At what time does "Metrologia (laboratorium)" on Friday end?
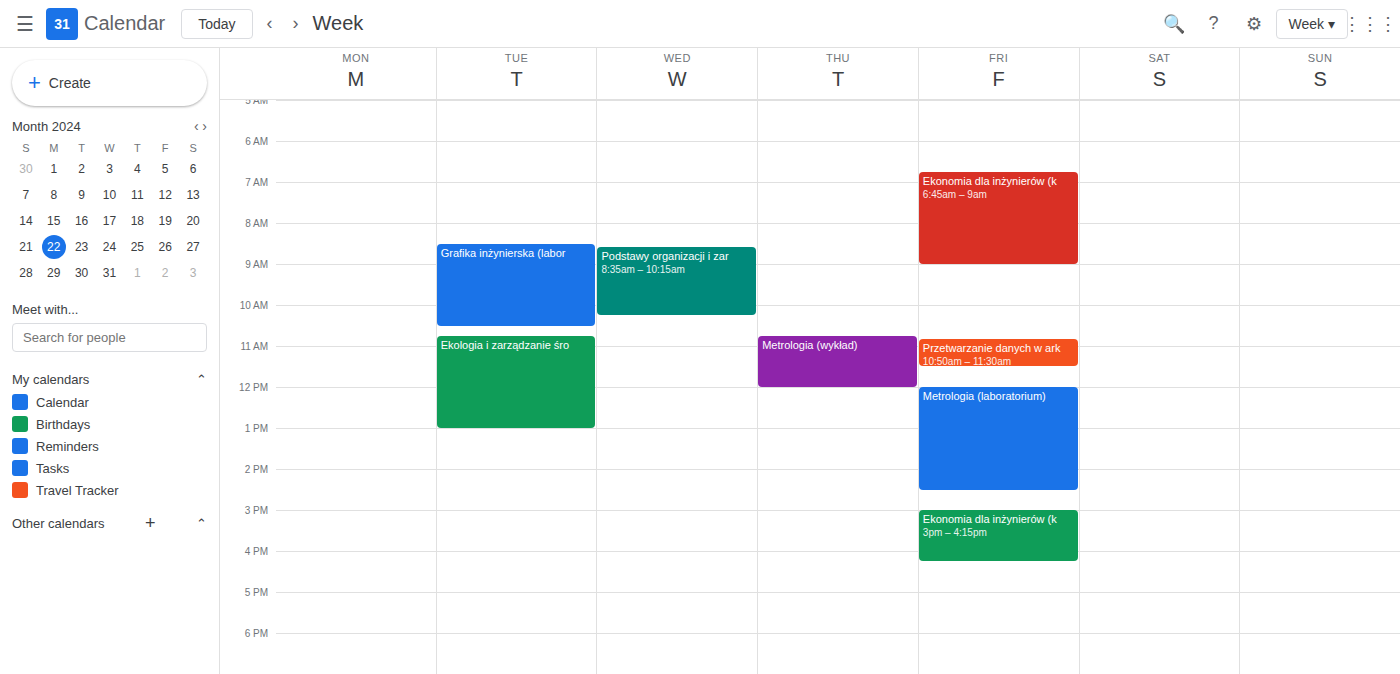
2:30 PM